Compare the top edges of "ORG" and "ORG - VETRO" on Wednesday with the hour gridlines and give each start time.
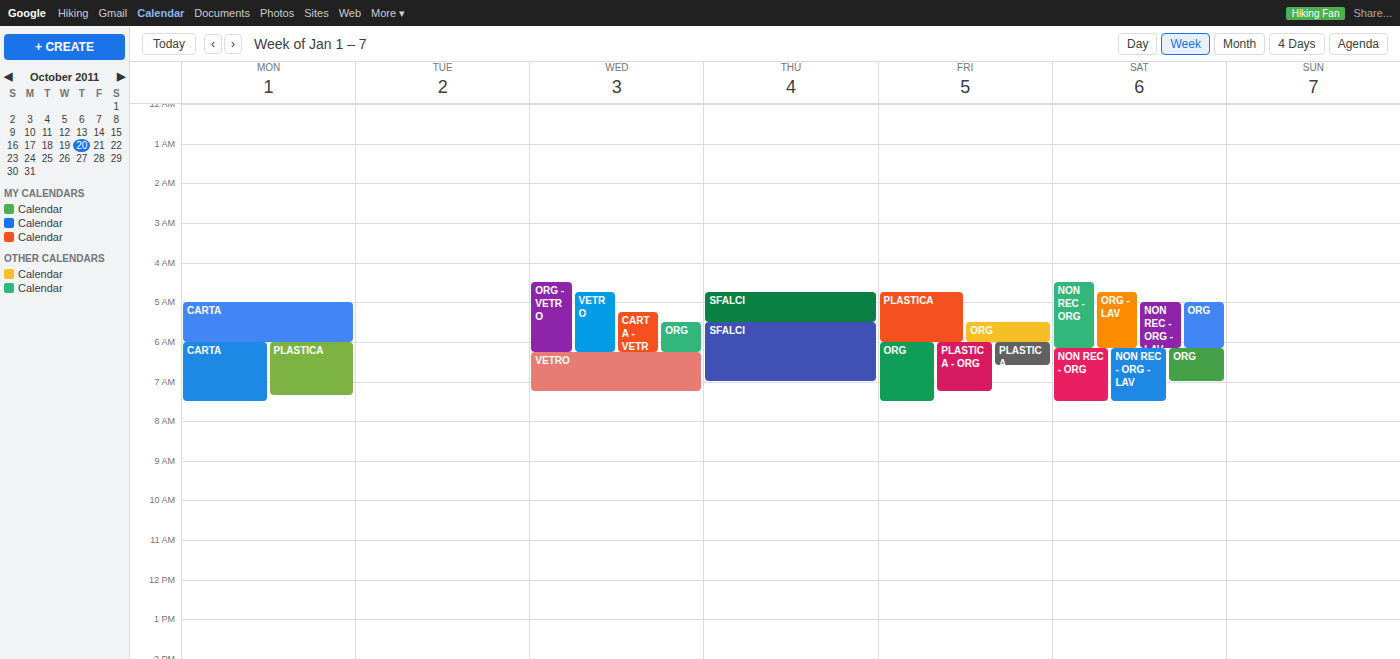
"ORG": 05:30, halfway between the 05:00 and 06:00 lines. "ORG - VETRO": 04:30, halfway between the 04:00 and 05:00 lines.